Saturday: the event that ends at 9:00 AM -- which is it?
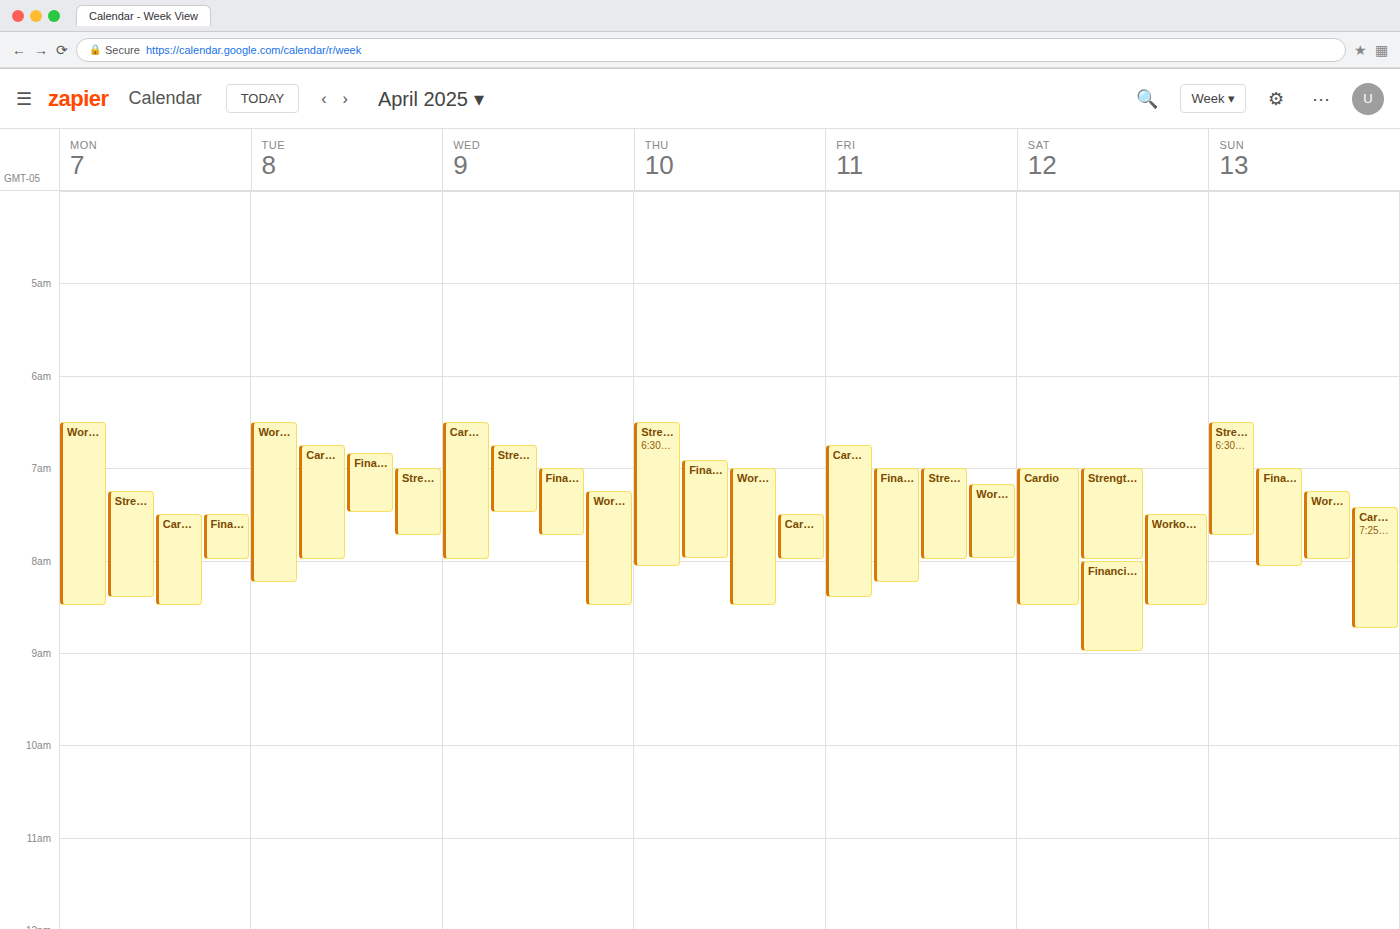
"Financial Summary - April"